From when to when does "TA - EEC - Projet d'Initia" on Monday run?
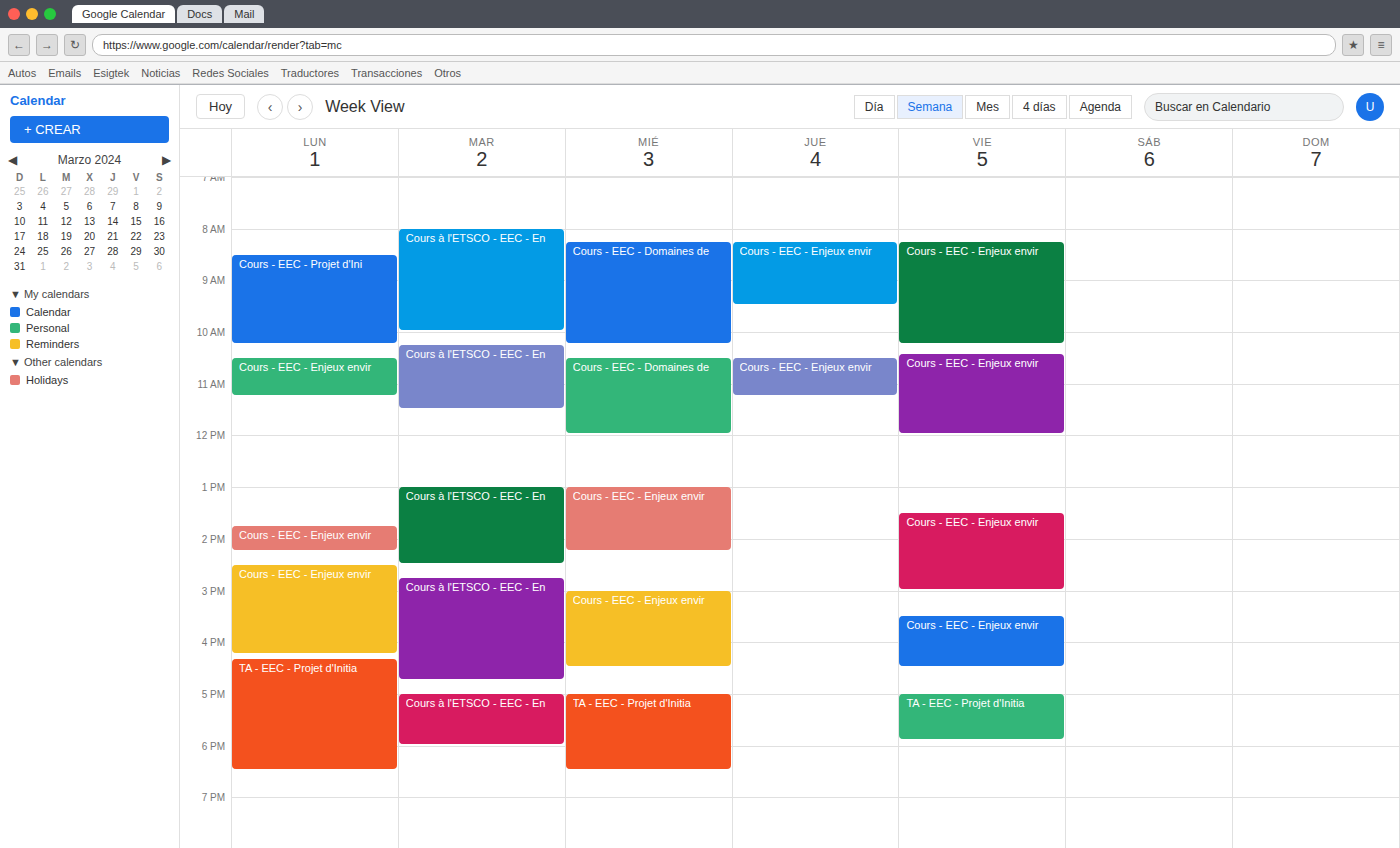
4:20 PM to 6:30 PM